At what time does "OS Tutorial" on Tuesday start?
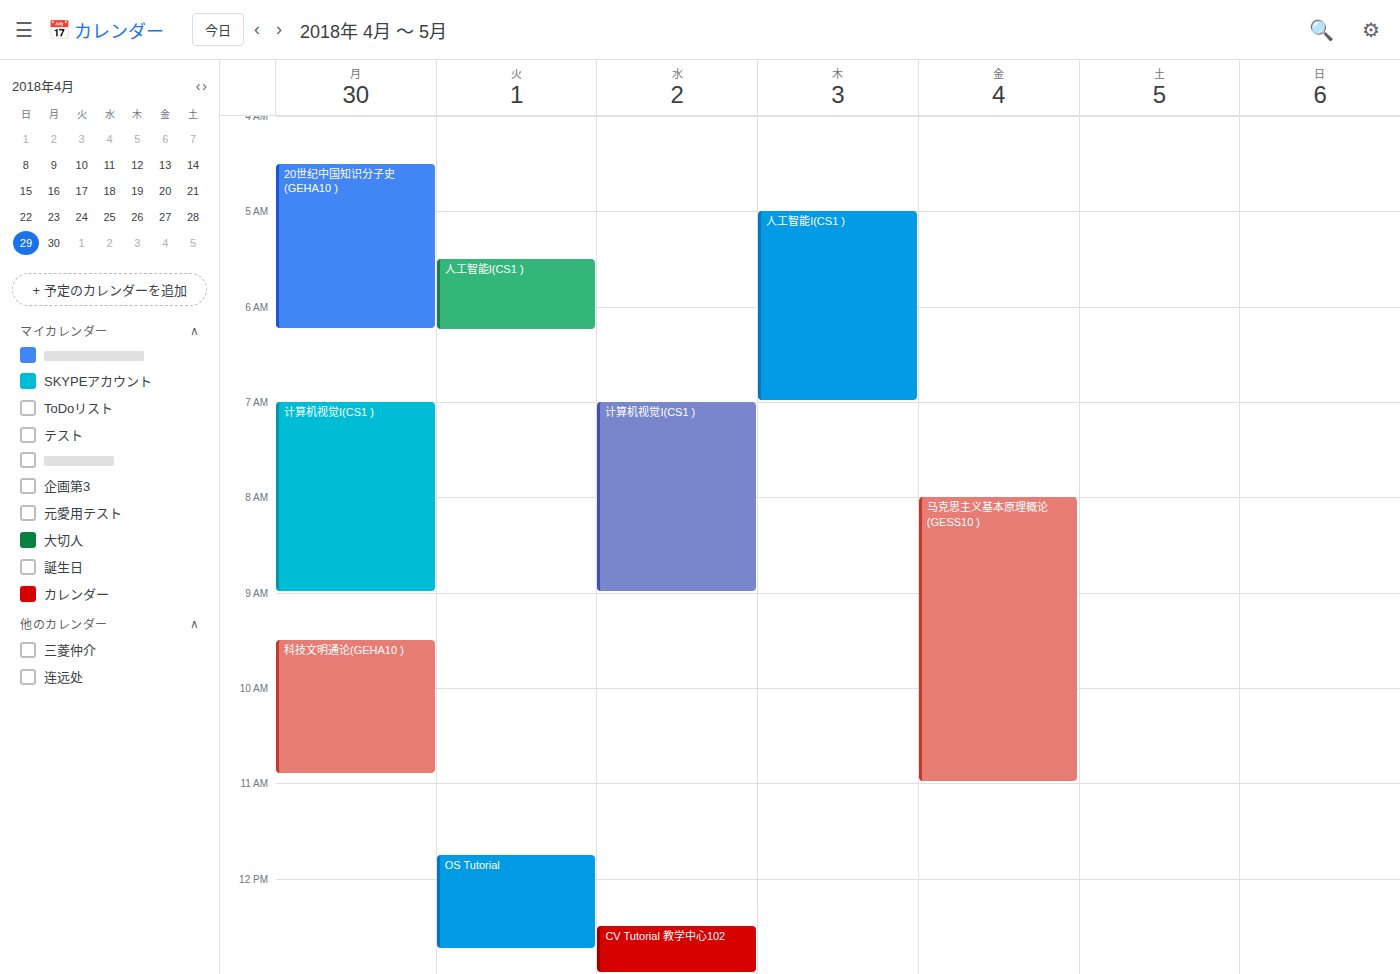
11:45 AM